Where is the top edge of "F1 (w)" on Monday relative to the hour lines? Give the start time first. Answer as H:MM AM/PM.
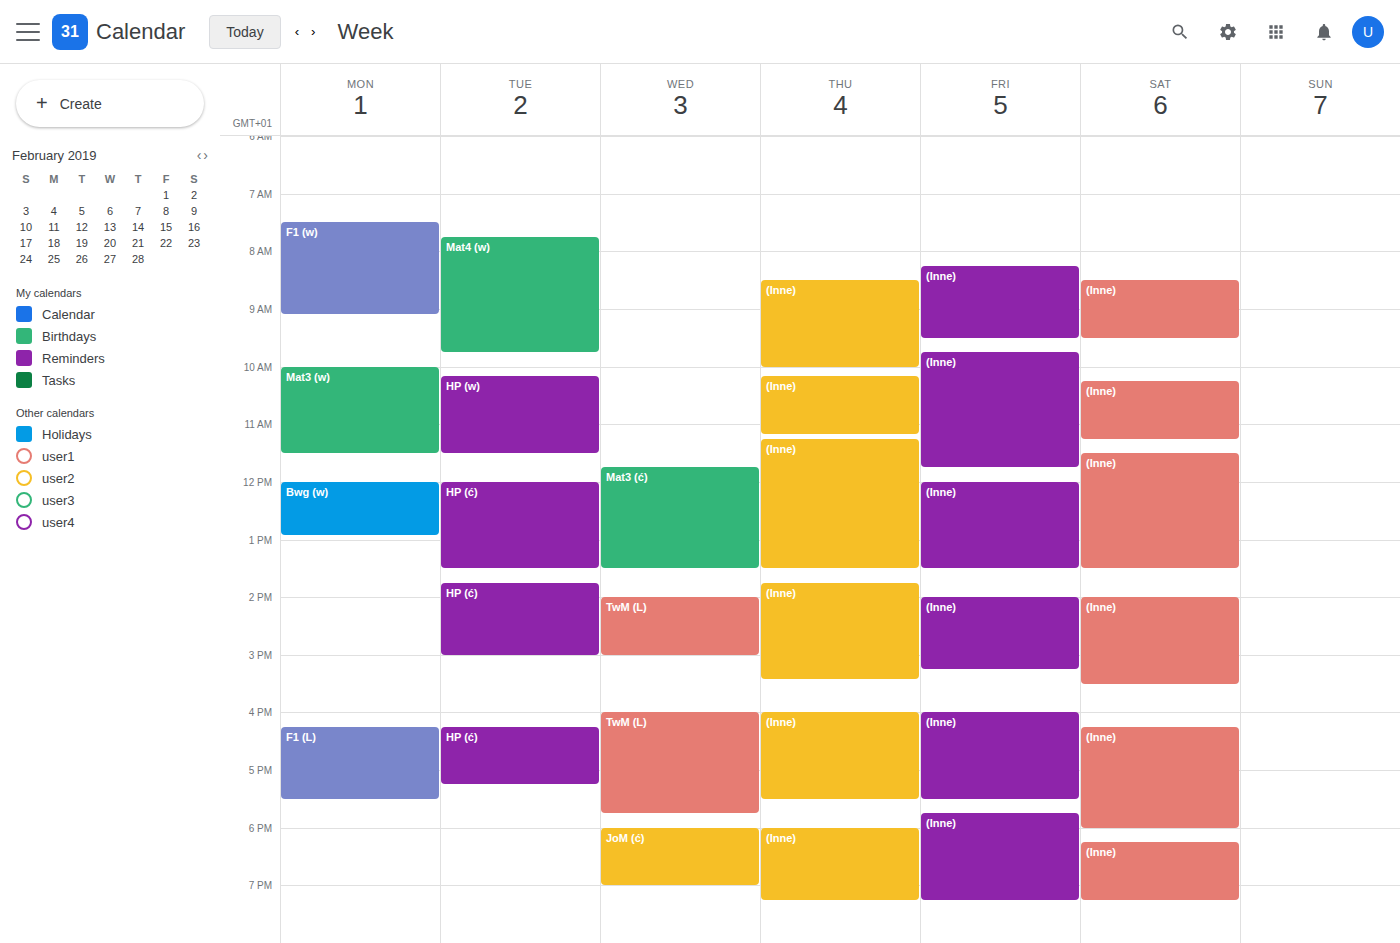
7:30 AM -- halfway between the 7 AM and 8 AM lines.